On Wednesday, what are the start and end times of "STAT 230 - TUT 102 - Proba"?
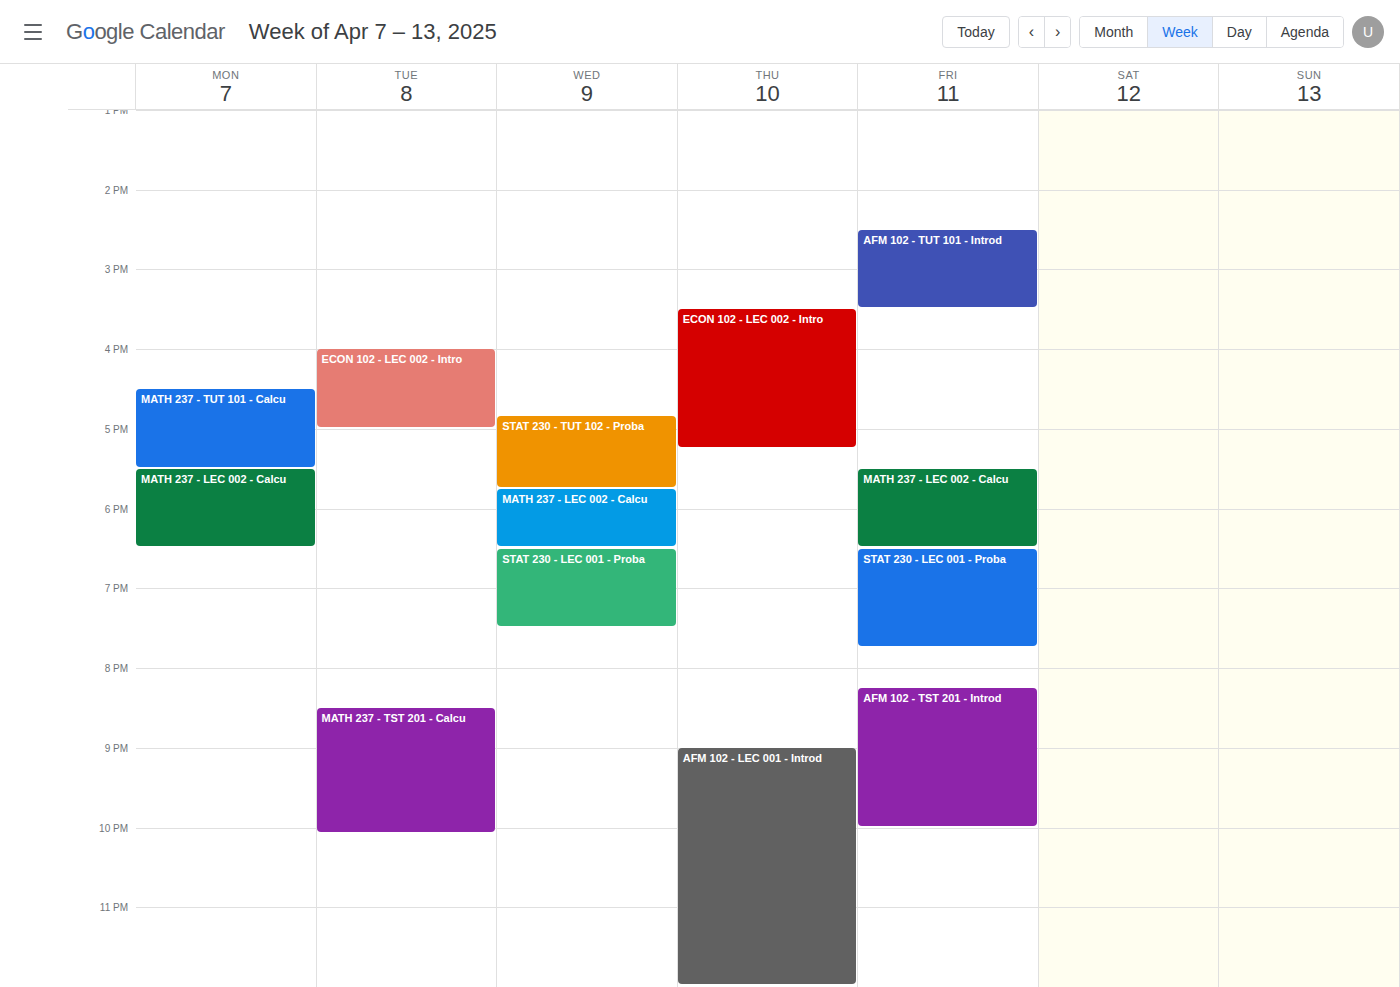
16:50 to 17:45